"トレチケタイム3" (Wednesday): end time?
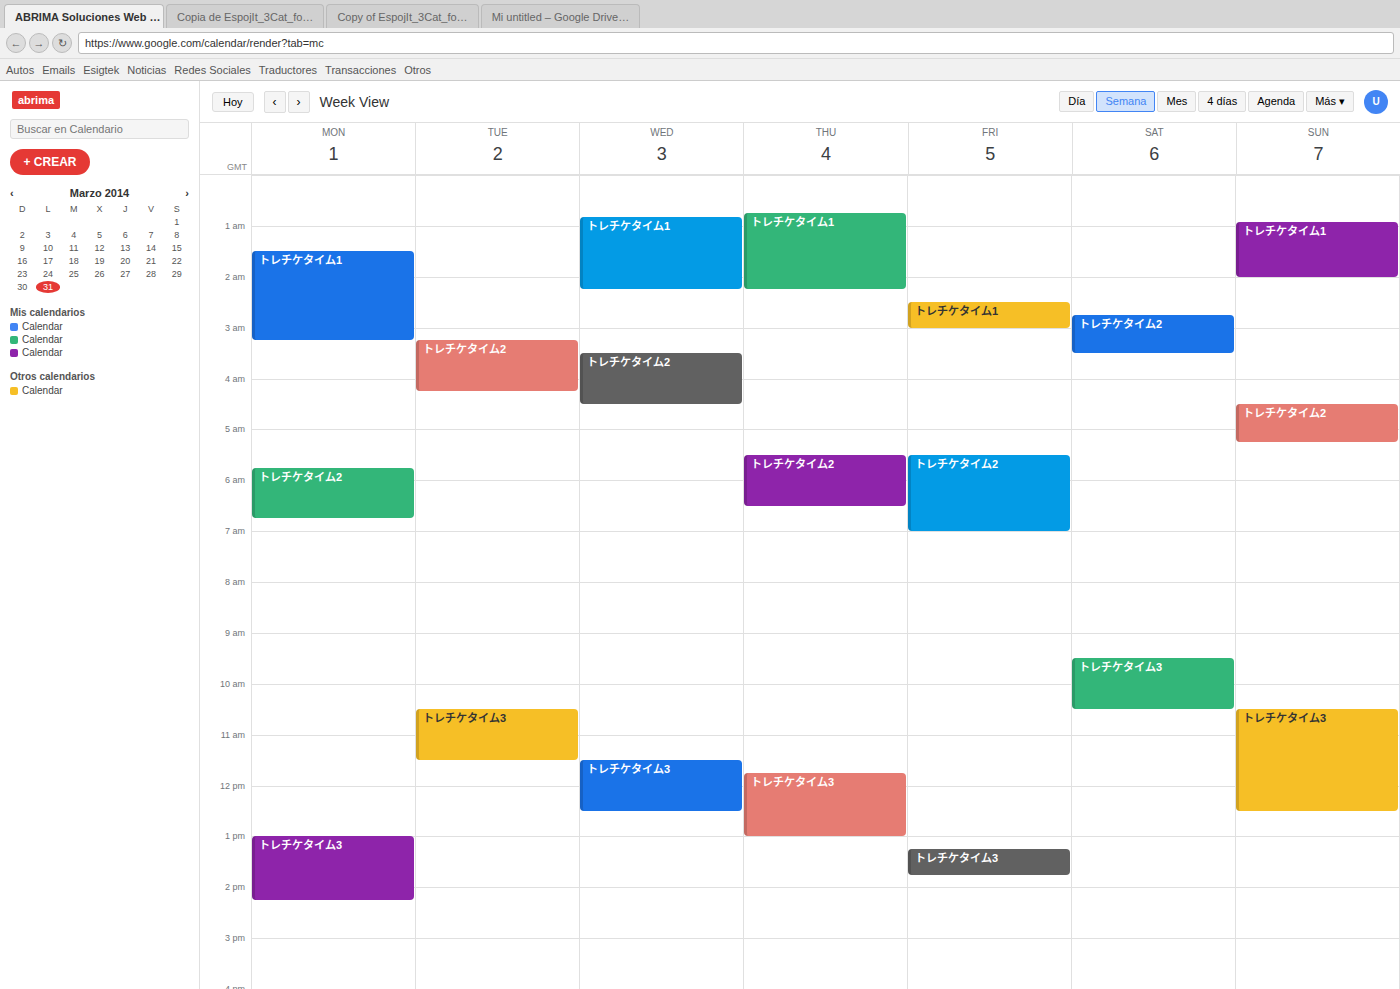
12:30 PM